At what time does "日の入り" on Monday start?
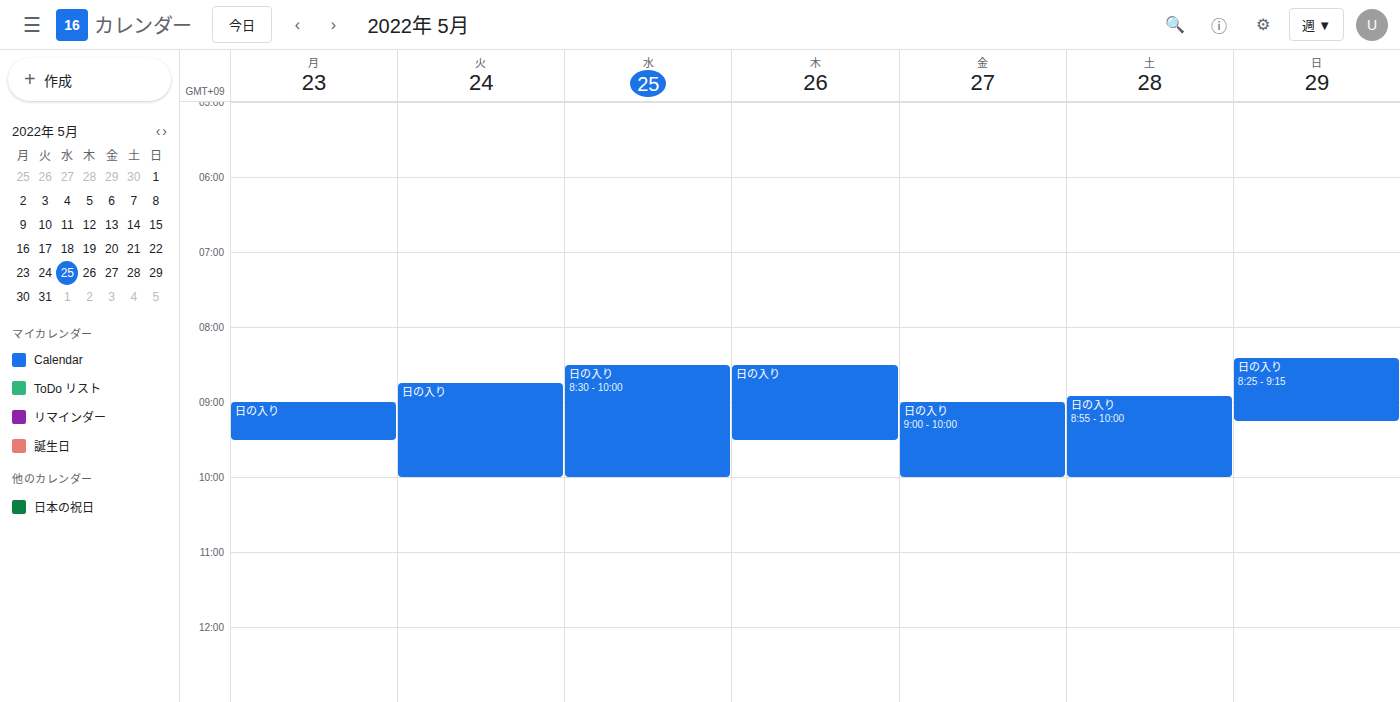
9:00 AM